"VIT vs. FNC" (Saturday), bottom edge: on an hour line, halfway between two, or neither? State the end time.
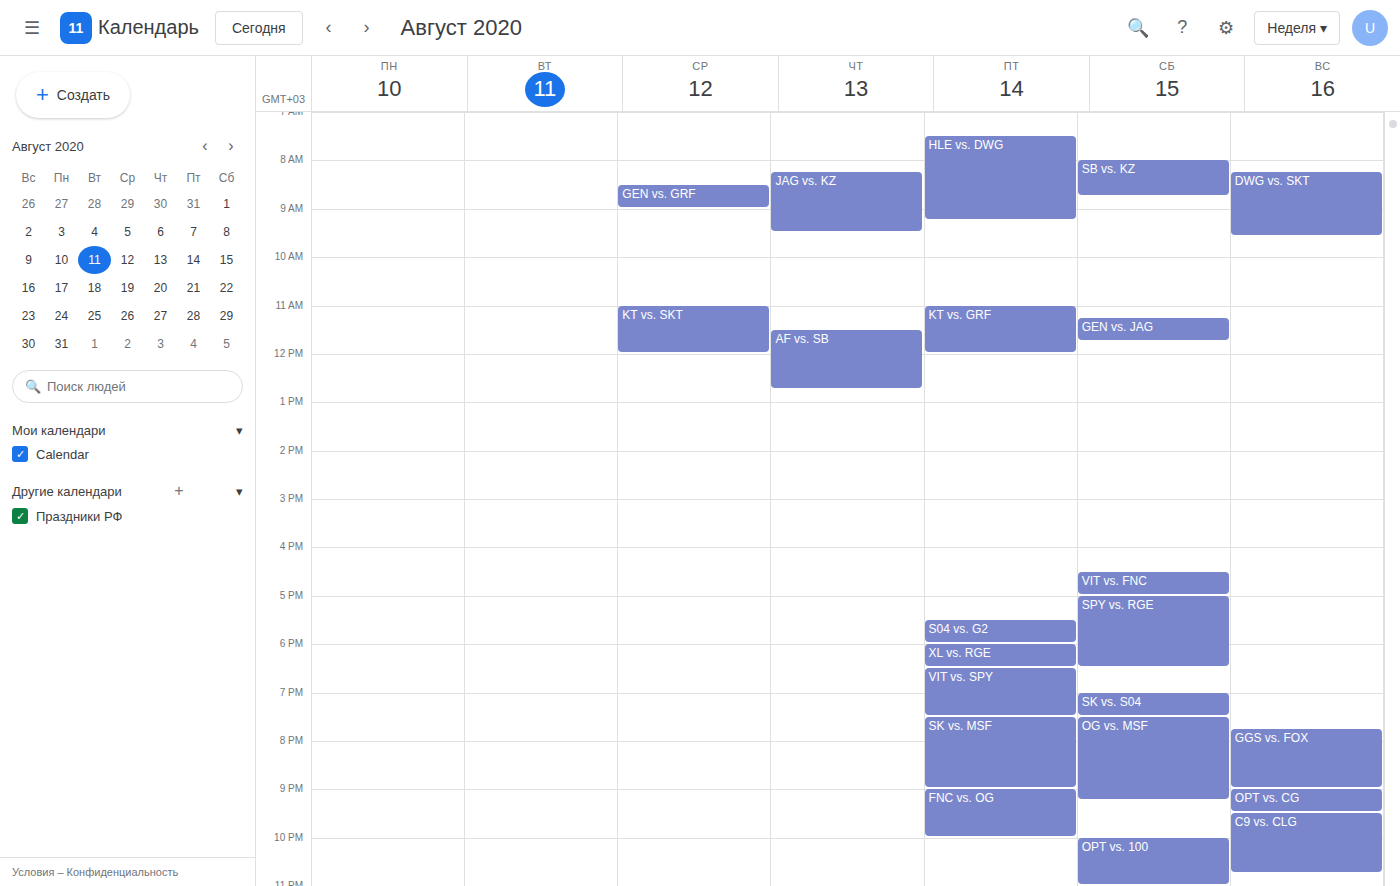
5:00 PM -- exactly on the 5 PM line.